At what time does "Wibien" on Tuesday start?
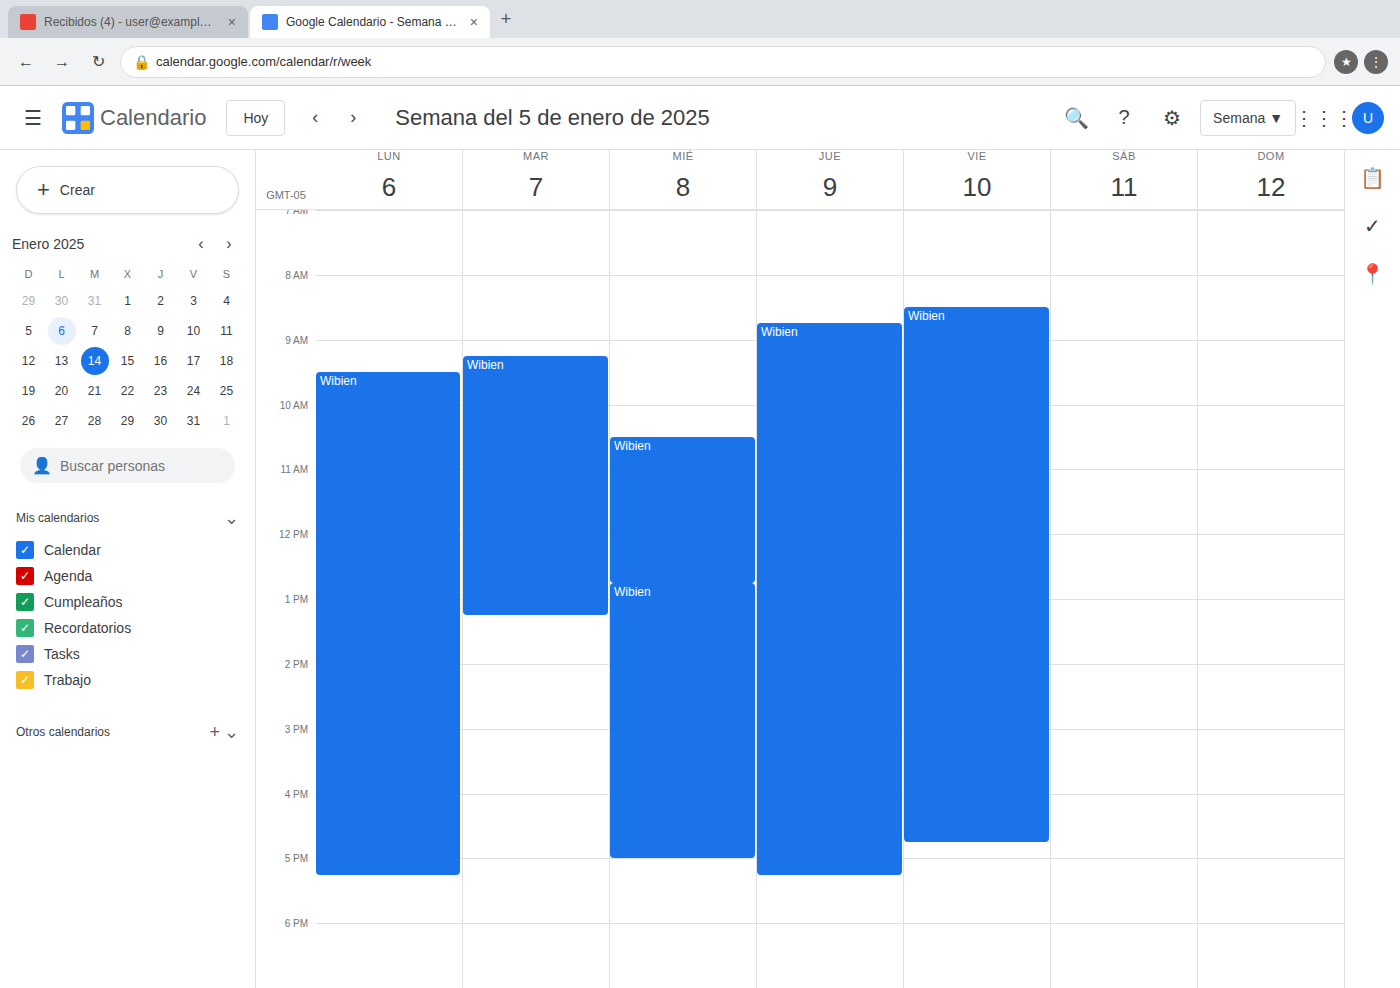
9:15 AM